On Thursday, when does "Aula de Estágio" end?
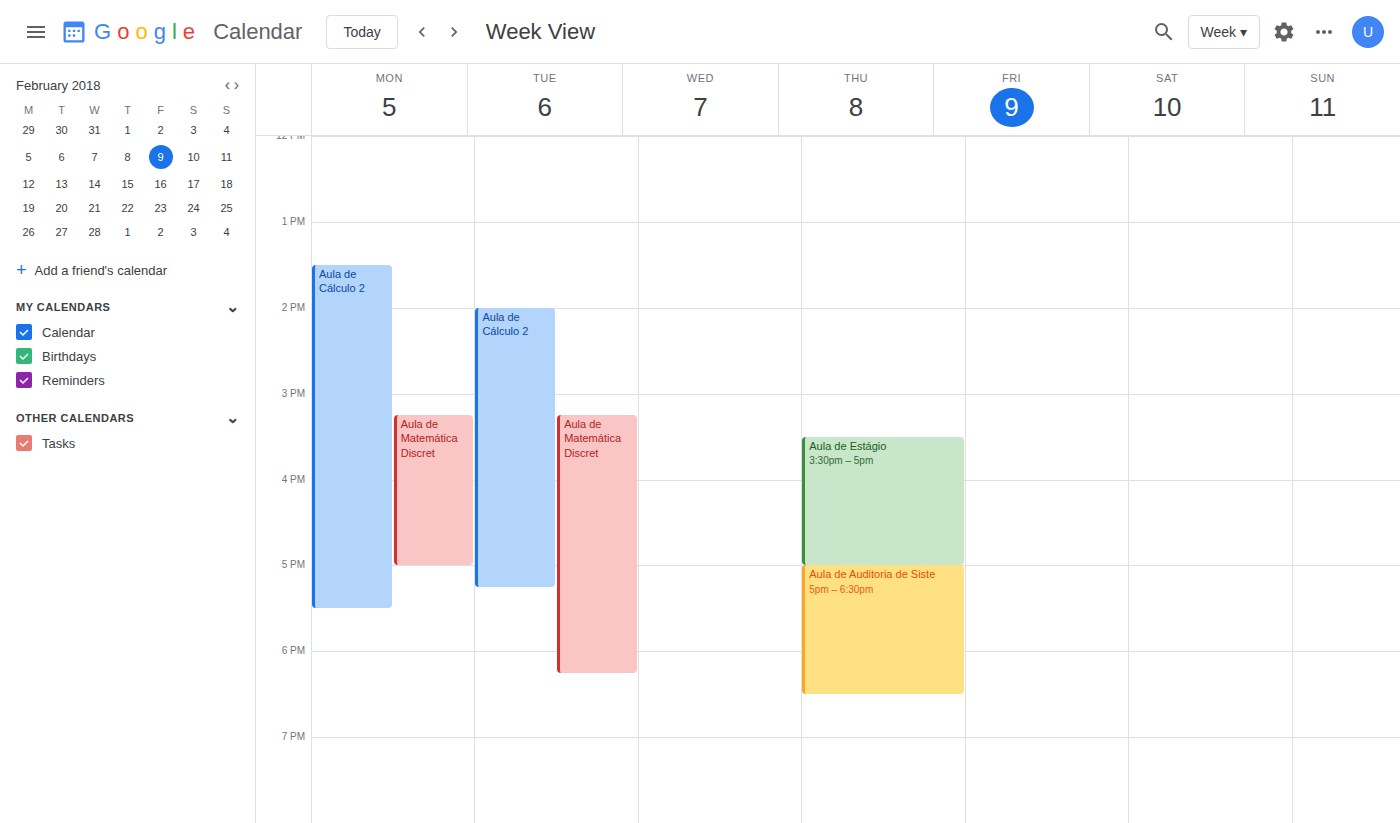
5:00 PM